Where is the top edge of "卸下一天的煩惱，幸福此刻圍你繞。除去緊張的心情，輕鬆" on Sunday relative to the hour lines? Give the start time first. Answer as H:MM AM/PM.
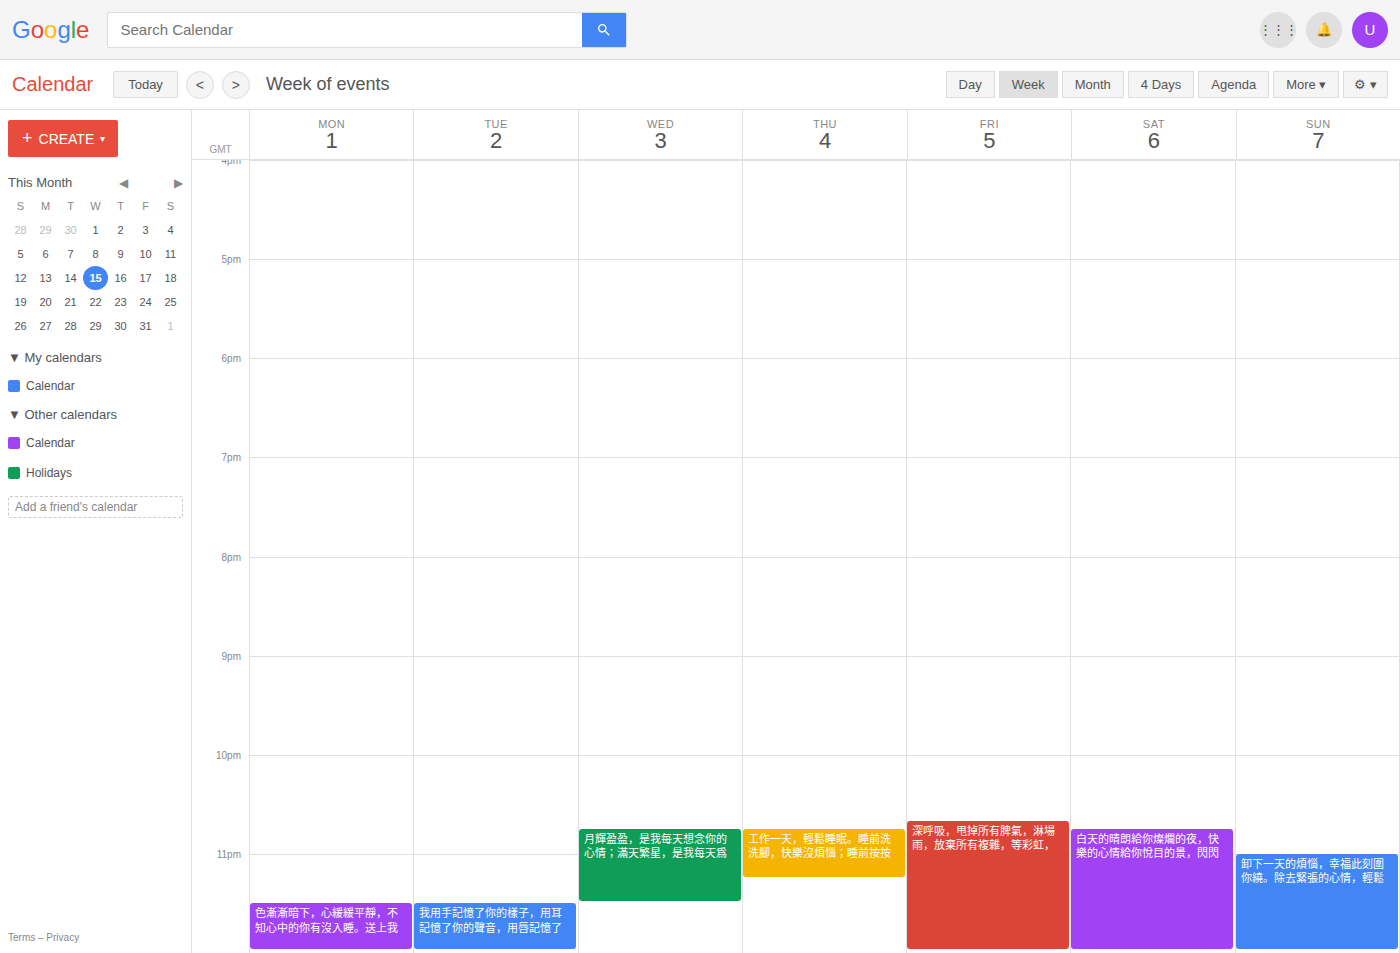
11:00 PM -- exactly on the 11 PM line.